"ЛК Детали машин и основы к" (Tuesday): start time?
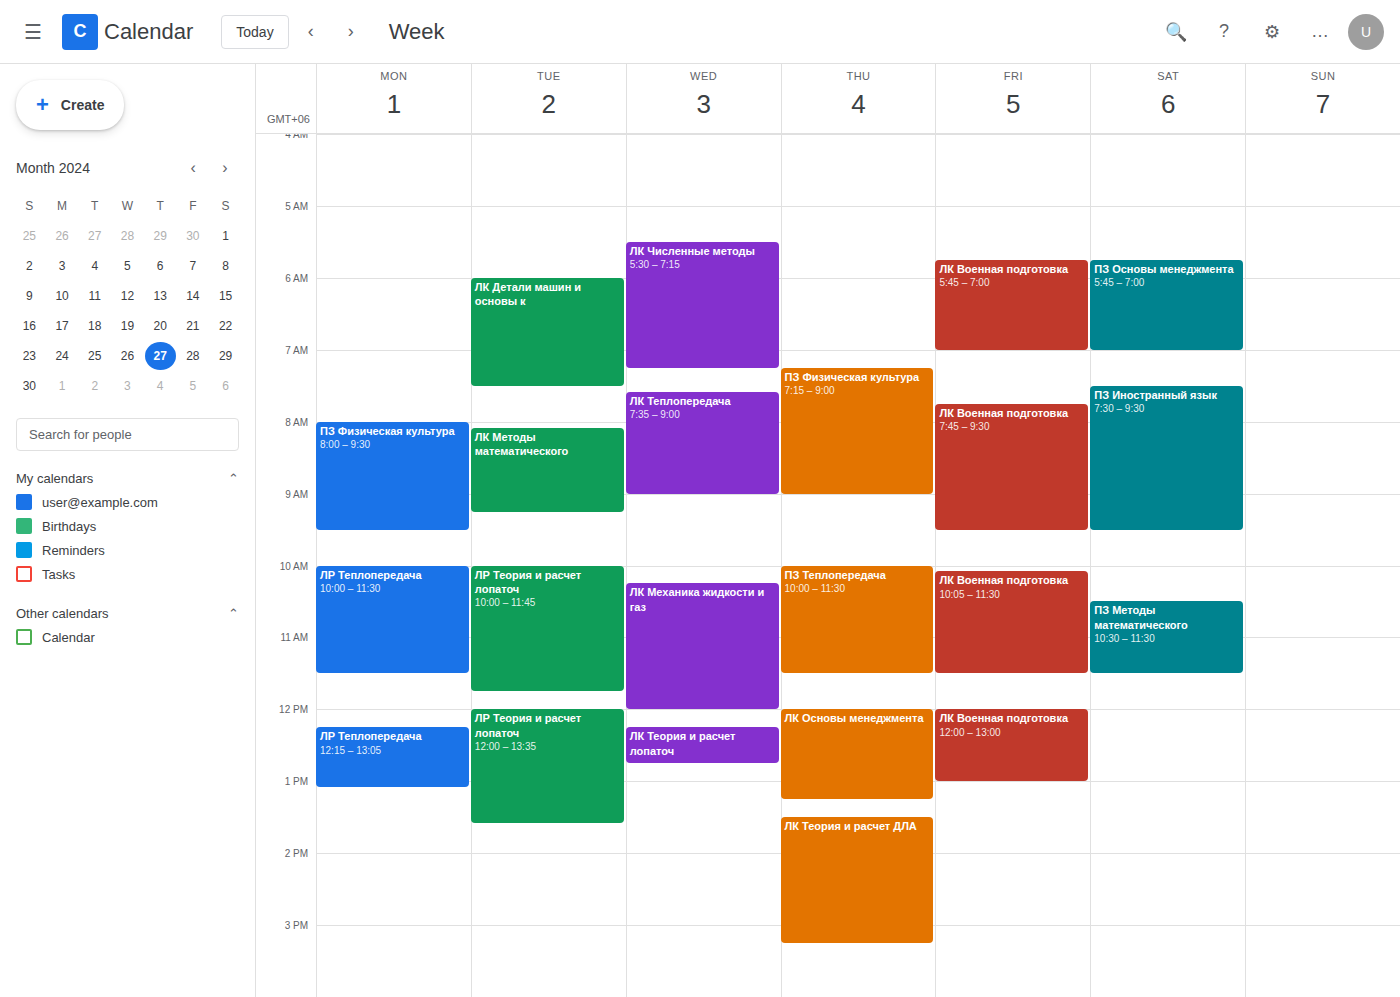
6:00 AM